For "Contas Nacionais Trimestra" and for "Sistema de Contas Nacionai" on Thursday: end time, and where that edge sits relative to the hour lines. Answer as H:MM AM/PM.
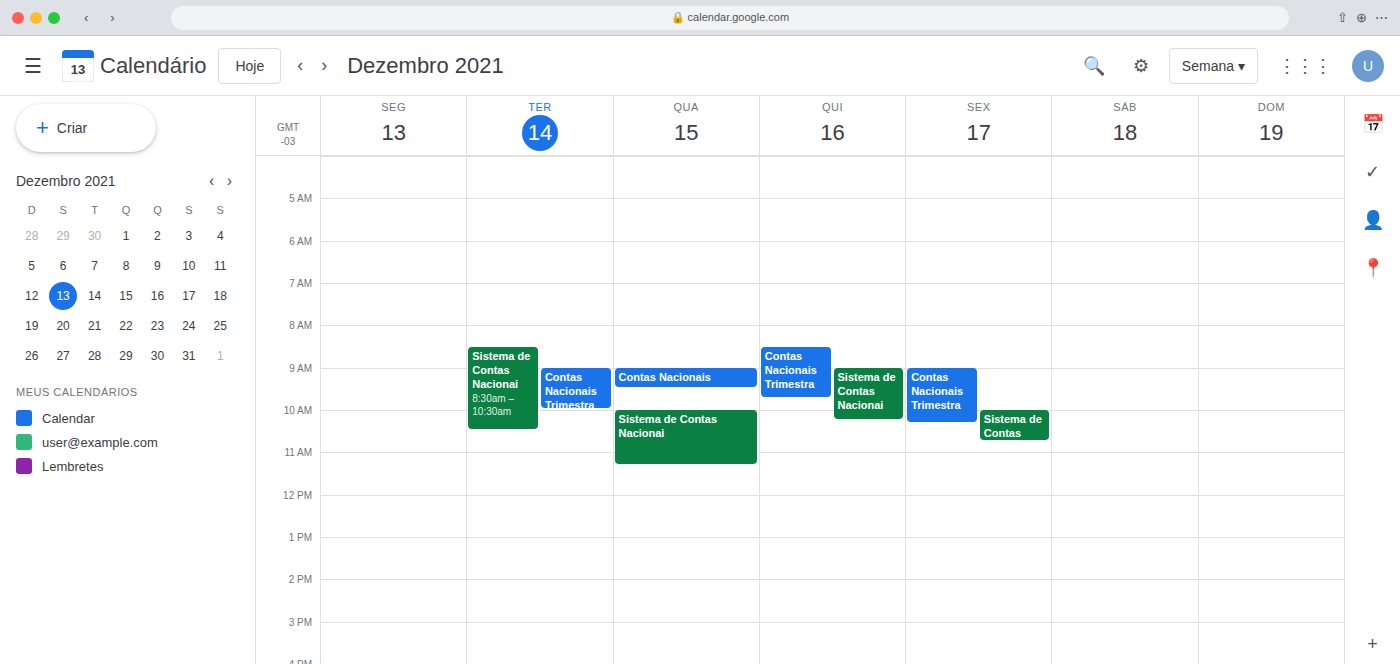
"Contas Nacionais Trimestra": 9:45 AM, neither: three quarters of the way from the 9 AM line to the 10 AM line. "Sistema de Contas Nacionai": 10:15 AM, neither: a quarter of the way from the 10 AM line to the 11 AM line.